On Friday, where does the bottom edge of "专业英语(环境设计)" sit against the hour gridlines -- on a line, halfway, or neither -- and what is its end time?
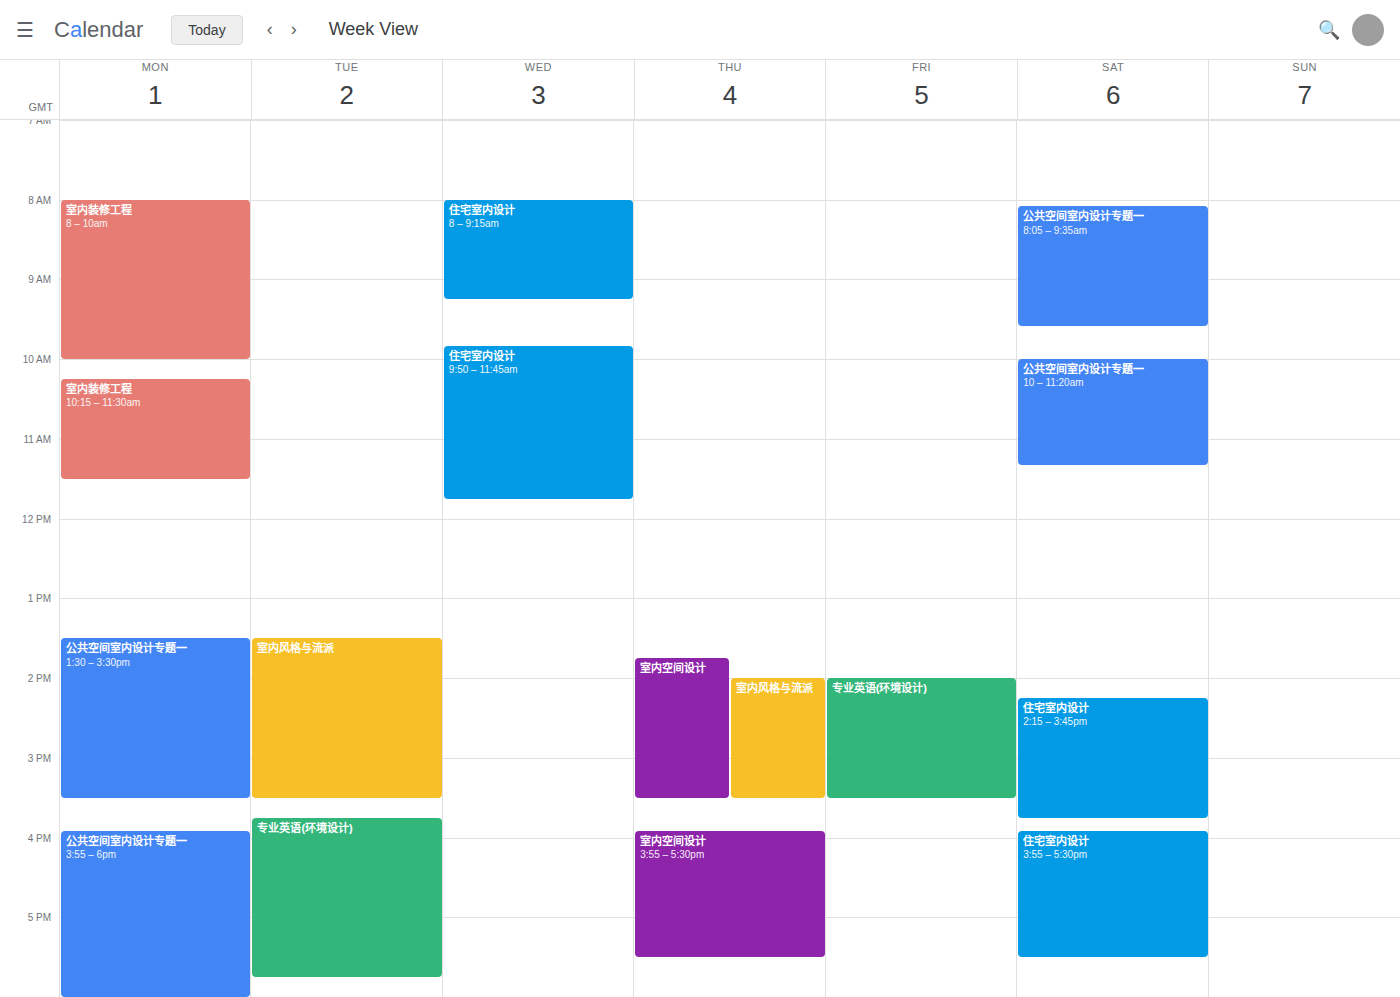
3:30 PM -- halfway between the 3 PM and 4 PM lines.